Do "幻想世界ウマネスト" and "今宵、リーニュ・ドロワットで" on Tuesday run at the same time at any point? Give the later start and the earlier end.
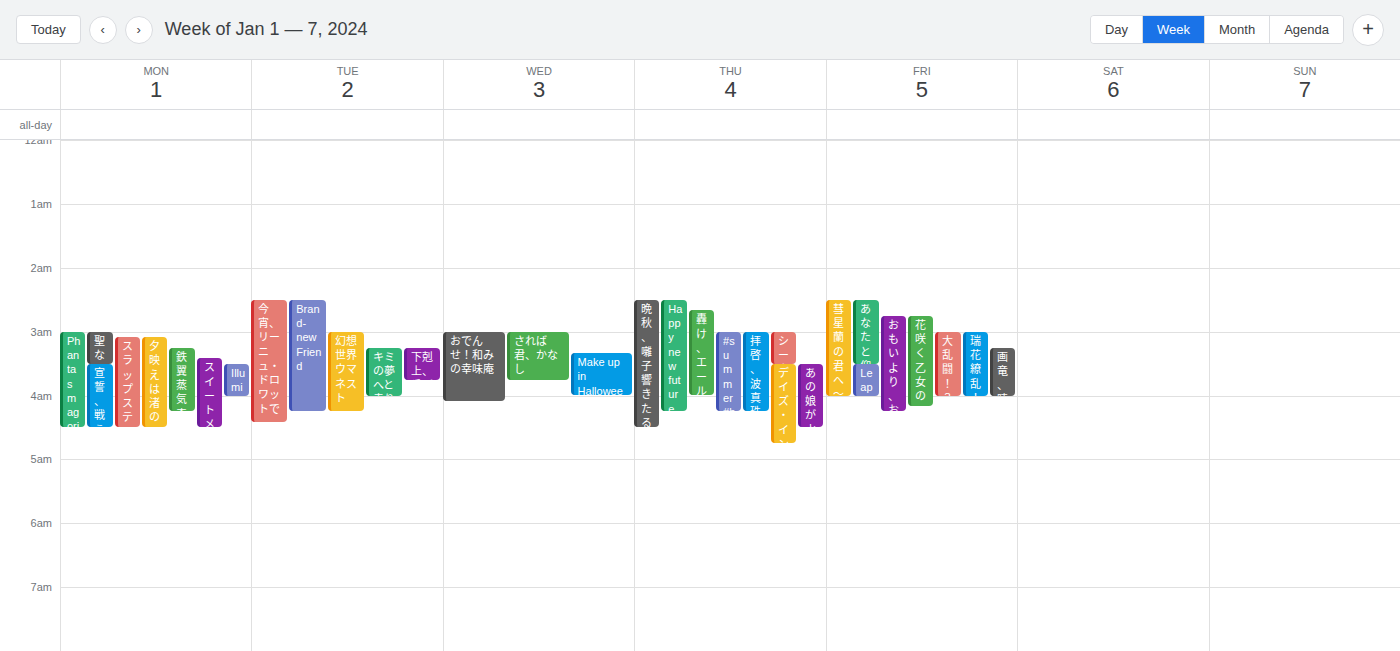
"幻想世界ウマネスト" runs 3:00 AM to 4:15 AM, inside "今宵、リーニュ・ドロワットで" -- they overlap.